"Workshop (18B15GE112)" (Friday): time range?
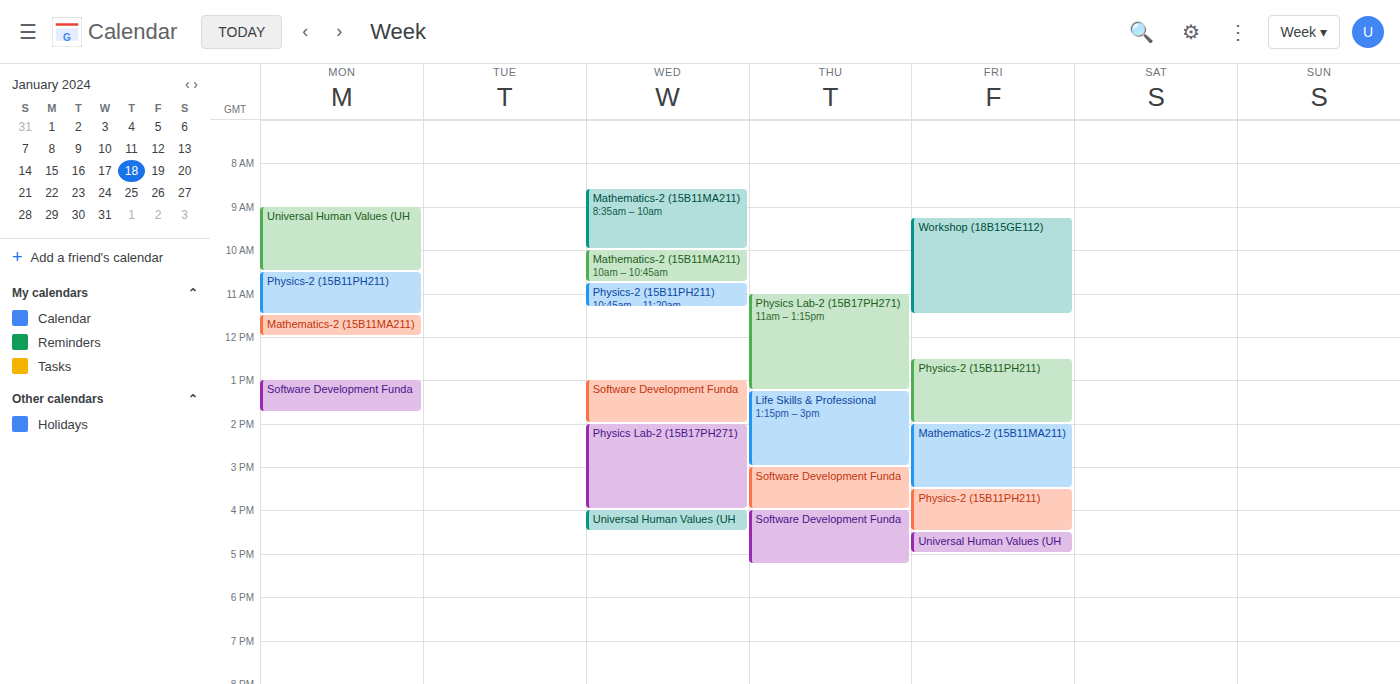
9:15 AM to 11:30 AM